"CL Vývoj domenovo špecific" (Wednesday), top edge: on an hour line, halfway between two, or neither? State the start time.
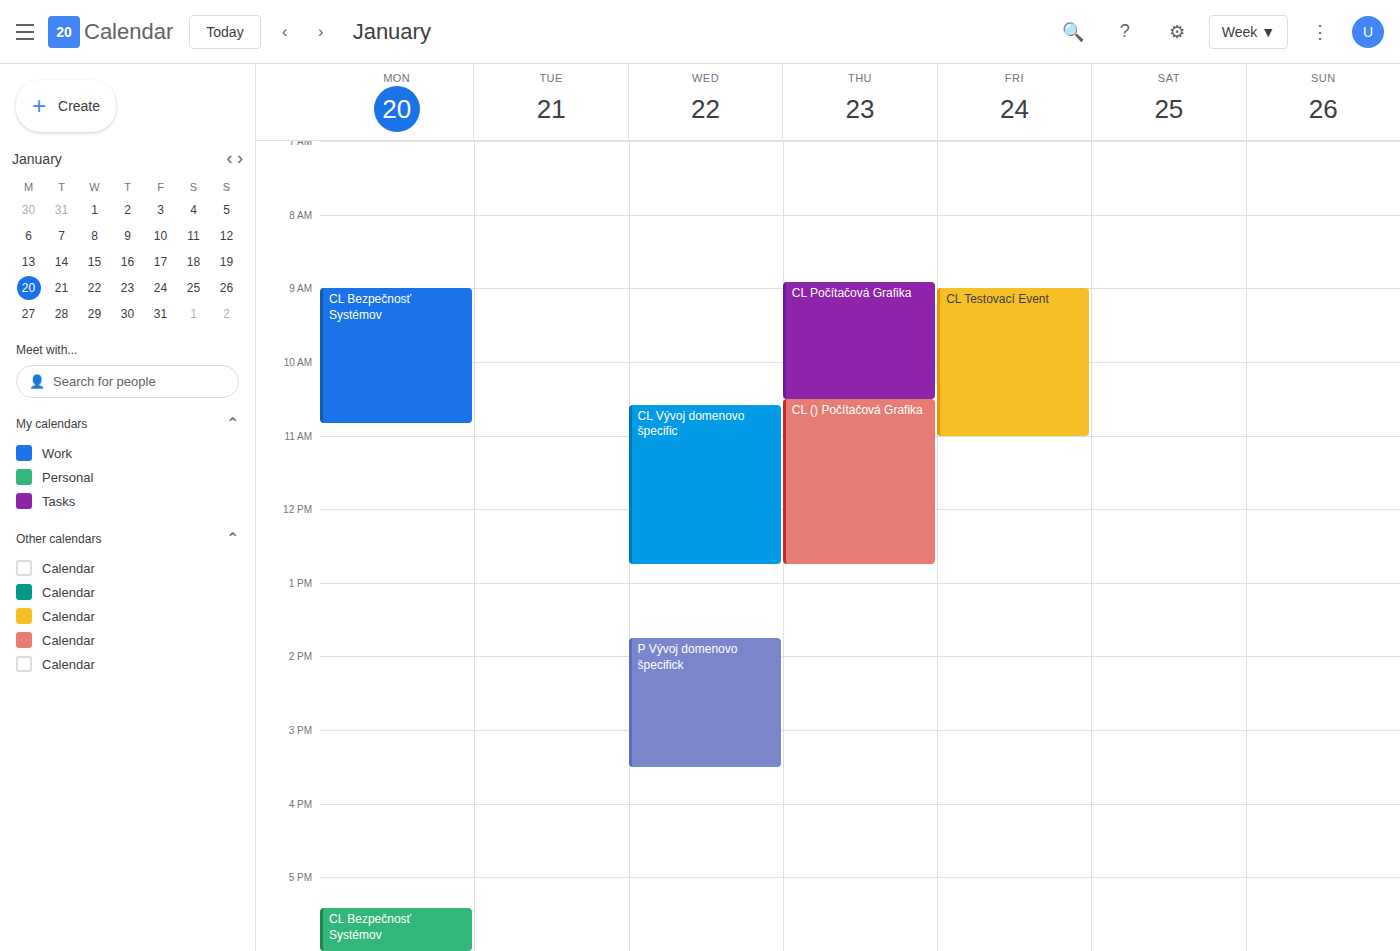
10:35 AM -- neither: 35 minutes below the 10 AM line and 25 minutes above the 11 AM line.